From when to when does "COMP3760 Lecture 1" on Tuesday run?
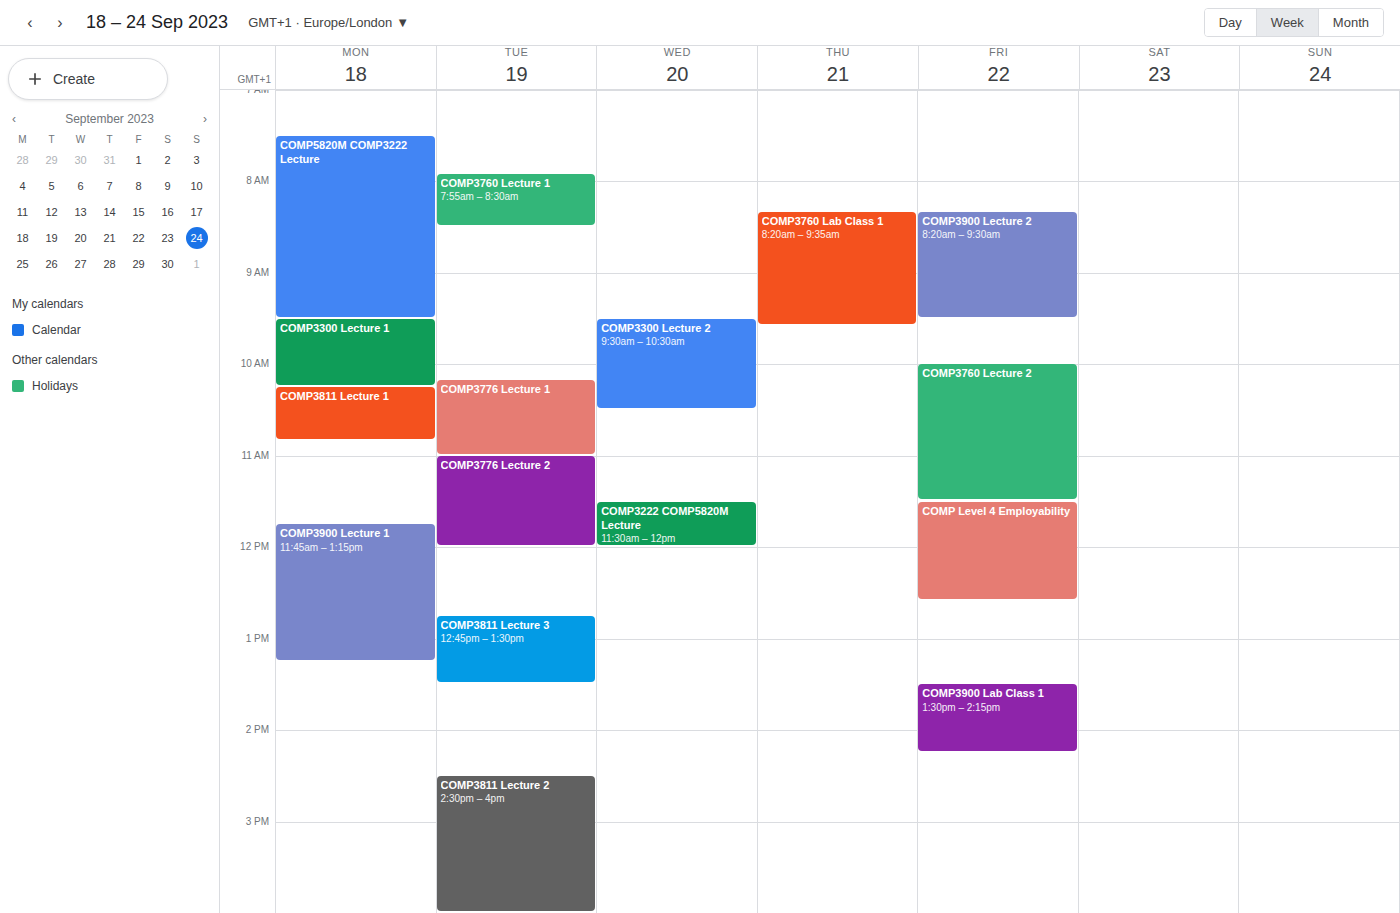
7:55 AM to 8:30 AM